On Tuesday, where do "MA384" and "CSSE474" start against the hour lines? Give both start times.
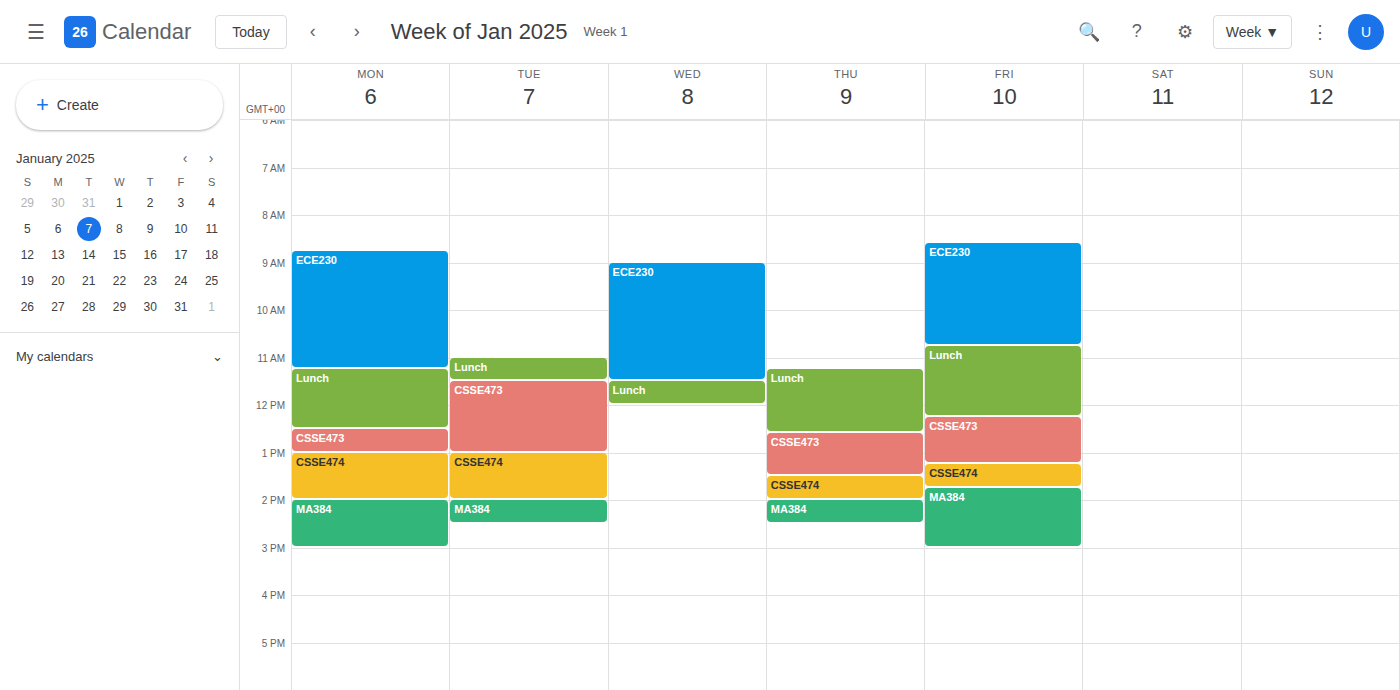
"MA384": 2:00 PM, exactly on the 2 PM line. "CSSE474": 1:00 PM, exactly on the 1 PM line.